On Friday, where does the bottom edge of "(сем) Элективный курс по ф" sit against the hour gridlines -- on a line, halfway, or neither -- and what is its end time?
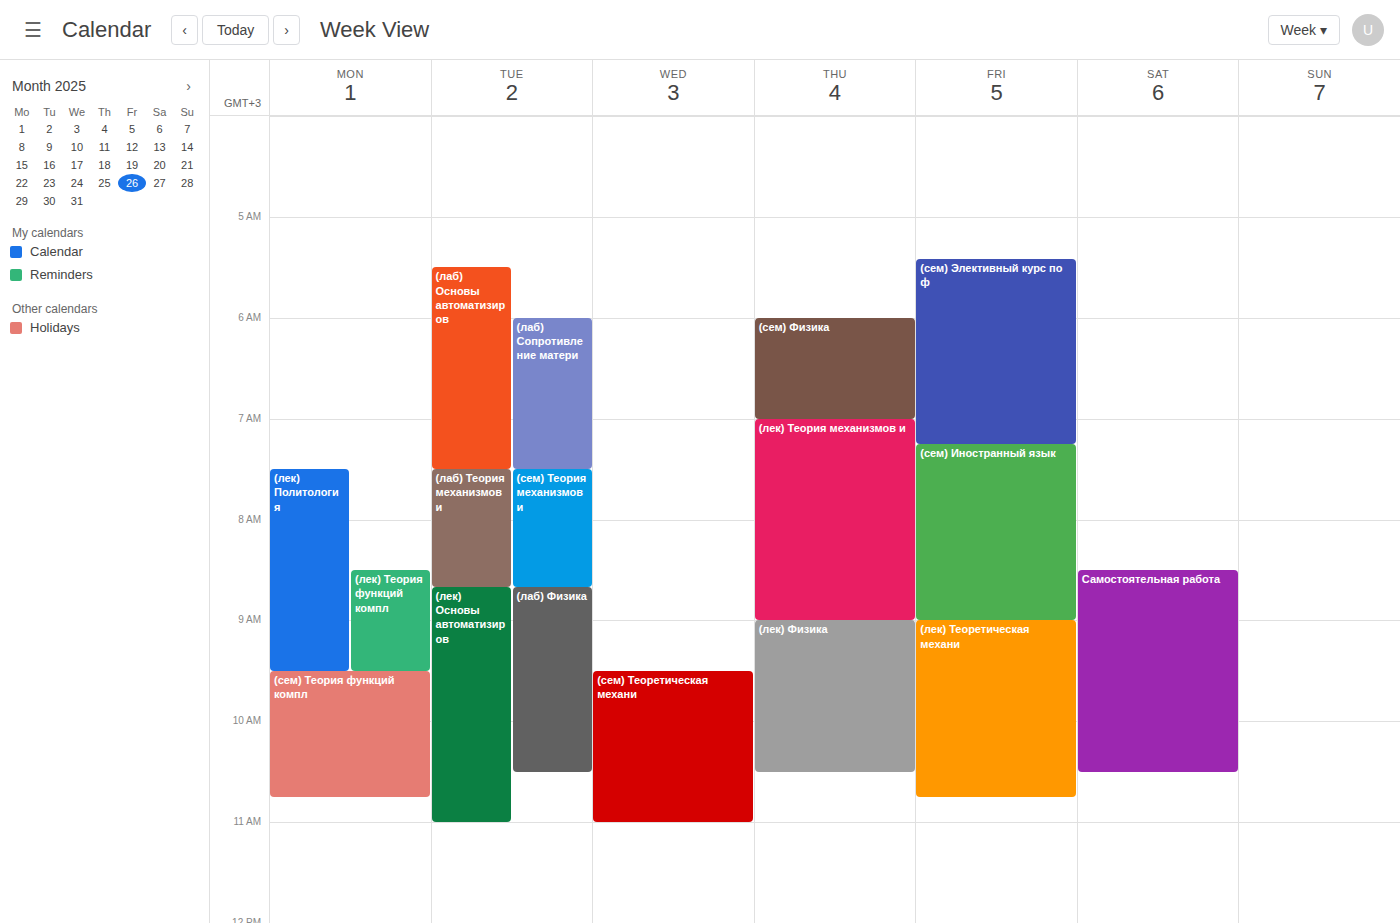
7:15 AM -- neither: a quarter of the way from the 7 AM line to the 8 AM line.